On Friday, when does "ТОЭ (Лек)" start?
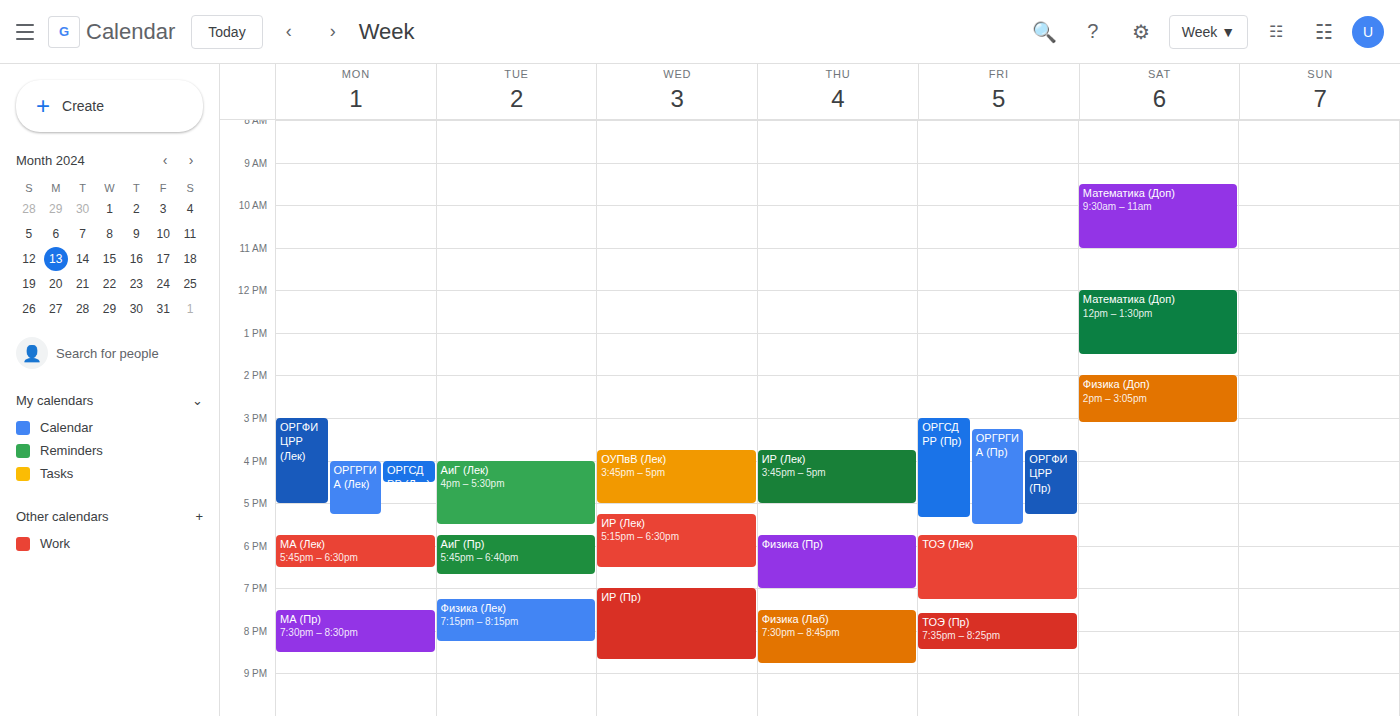
5:45 PM